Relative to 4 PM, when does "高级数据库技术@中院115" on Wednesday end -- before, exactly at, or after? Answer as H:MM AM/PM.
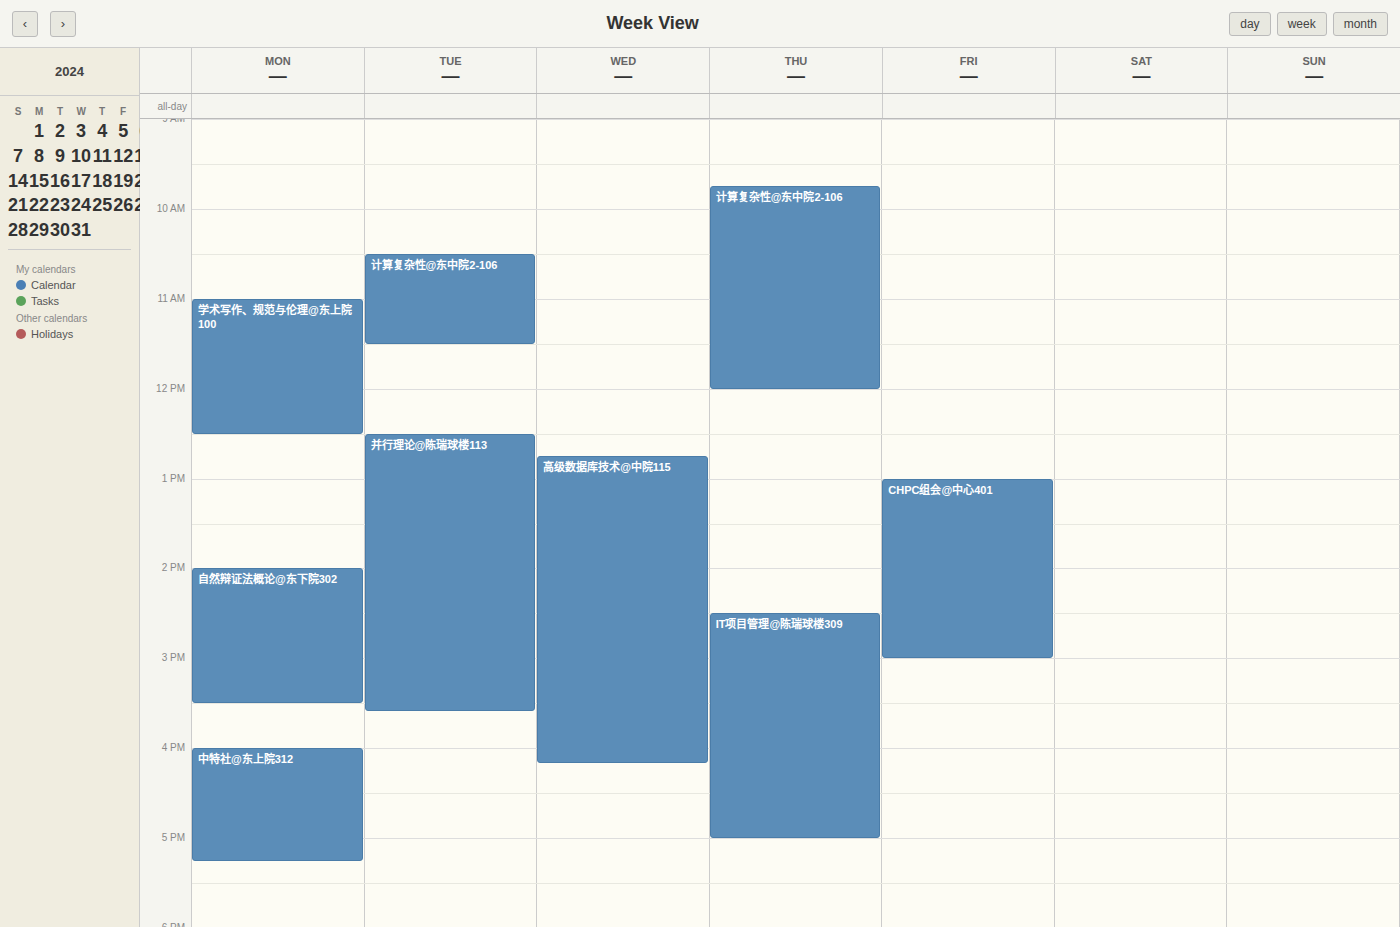
4:10 PM -- after 4 PM, 10 minutes below the 4 PM line.